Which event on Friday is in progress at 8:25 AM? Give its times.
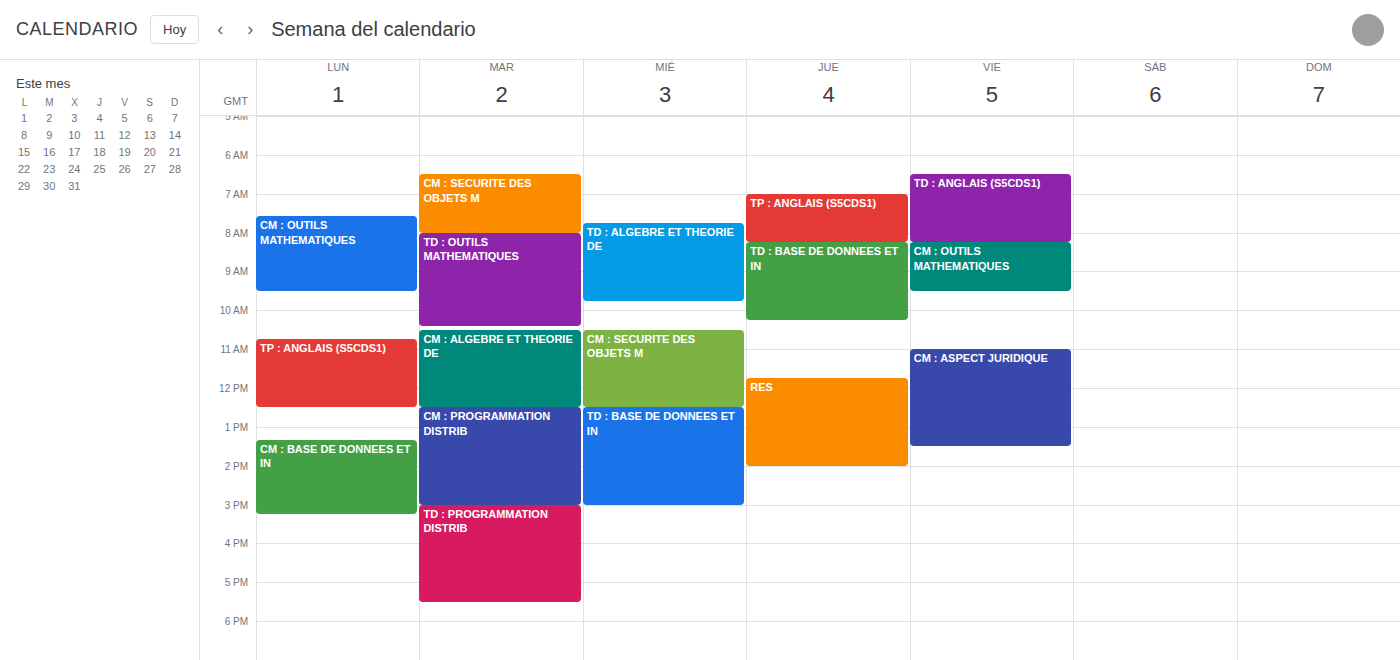
"CM : OUTILS MATHEMATIQUES", 8:15 AM to 9:30 AM